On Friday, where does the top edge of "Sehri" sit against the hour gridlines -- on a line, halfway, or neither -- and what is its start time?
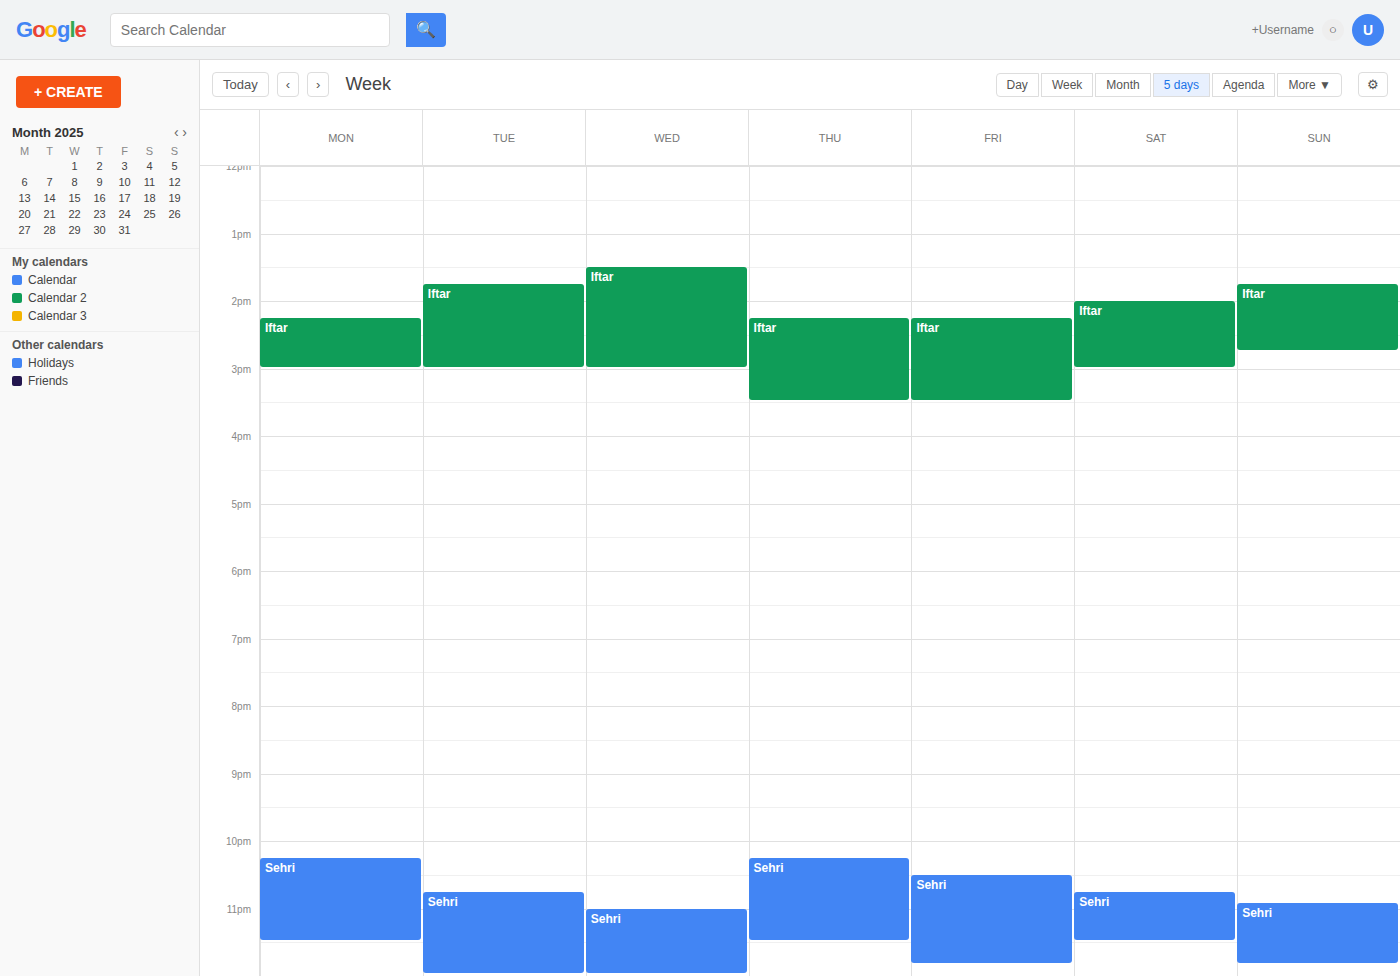
10:30 PM -- halfway between the 10 PM and 11 PM lines.